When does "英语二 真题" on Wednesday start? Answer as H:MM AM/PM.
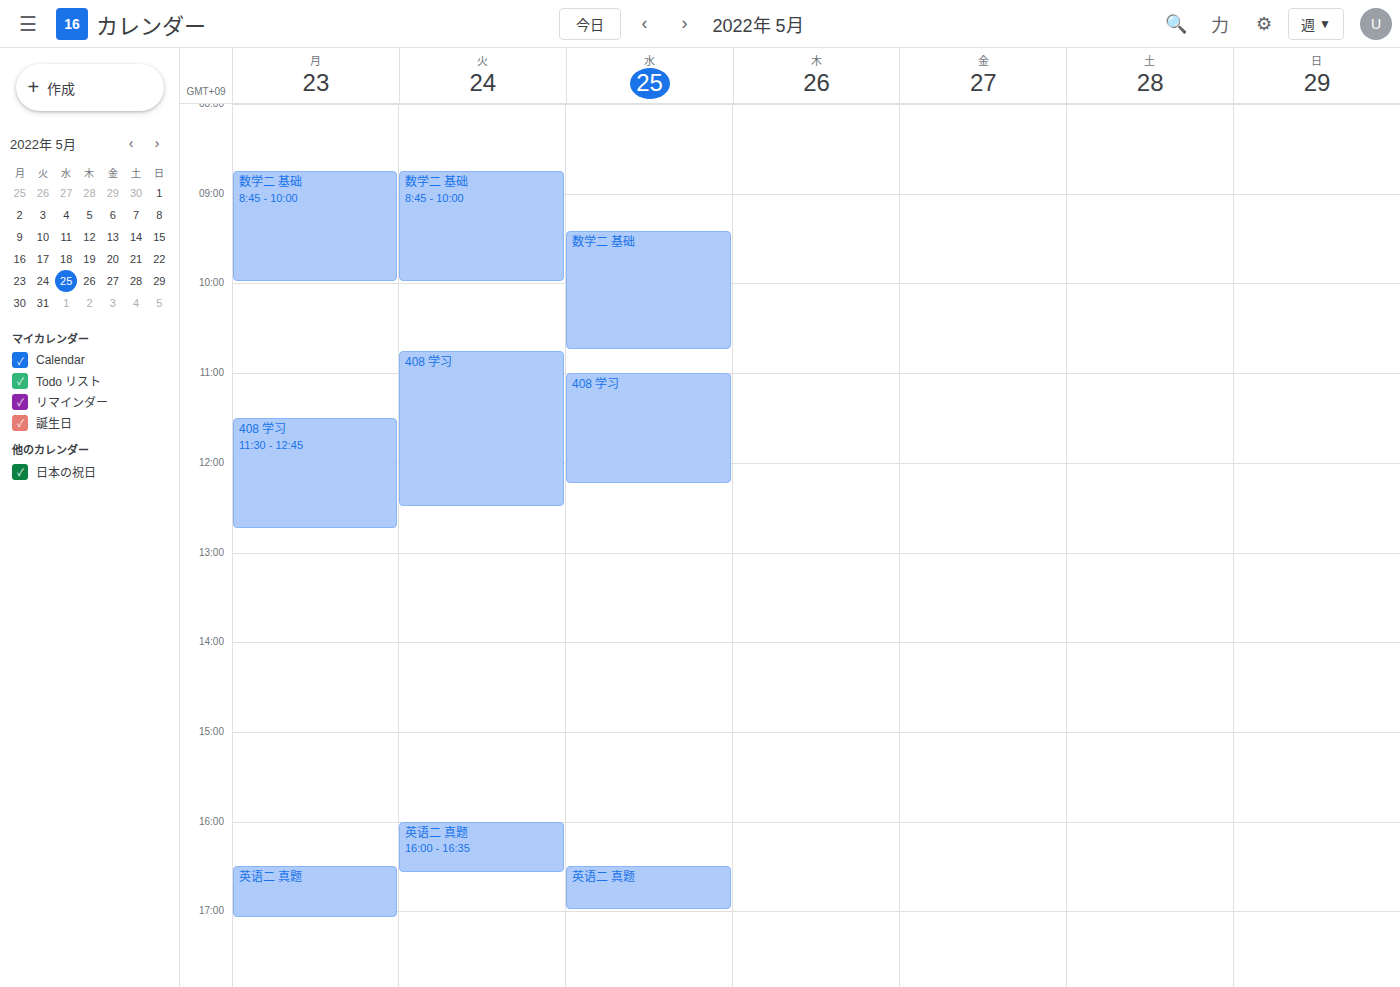
4:30 PM